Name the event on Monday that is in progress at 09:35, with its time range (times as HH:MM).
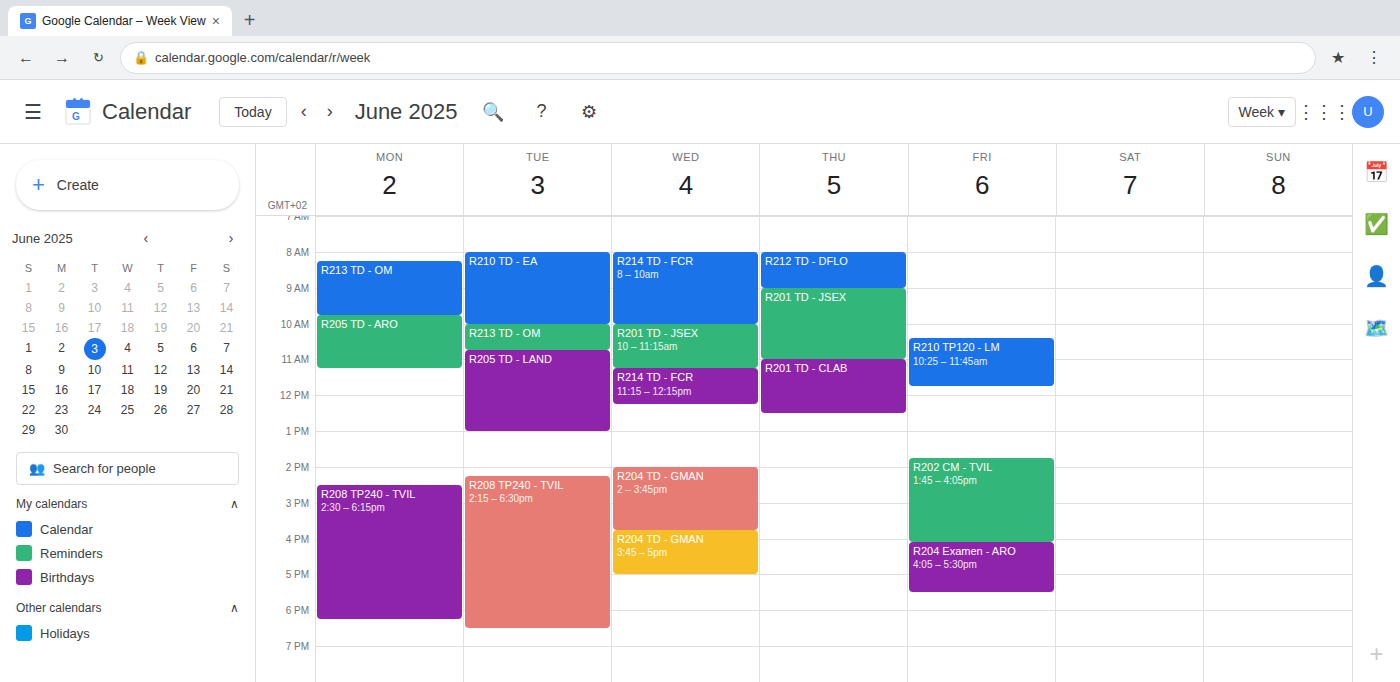
"R213 TD - OM", 08:15 to 09:45